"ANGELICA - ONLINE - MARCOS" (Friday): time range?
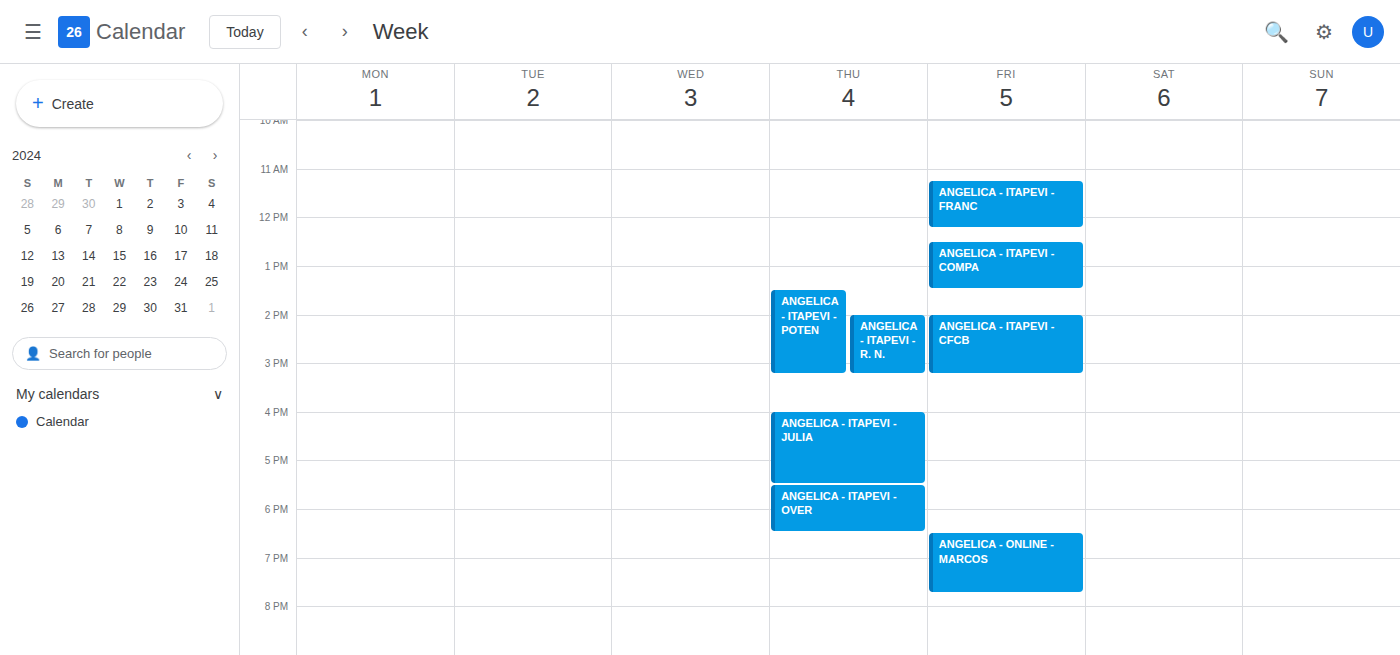
6:30 PM to 7:45 PM